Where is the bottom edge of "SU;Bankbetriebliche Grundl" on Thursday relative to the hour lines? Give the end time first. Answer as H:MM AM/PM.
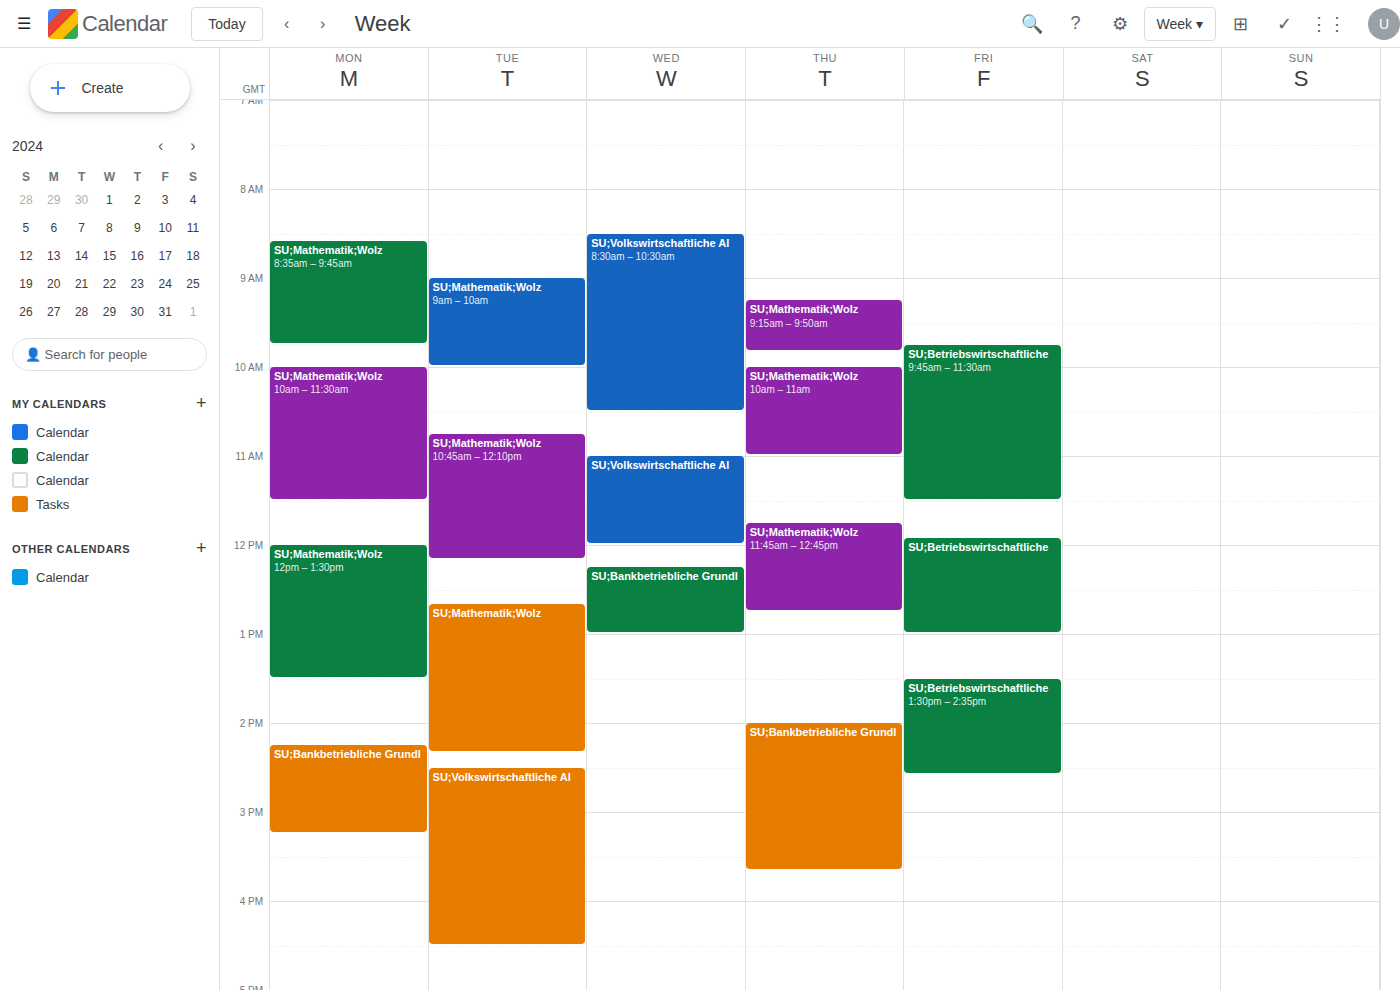
3:40 PM -- neither: 40 minutes below the 3 PM line and 20 minutes above the 4 PM line.